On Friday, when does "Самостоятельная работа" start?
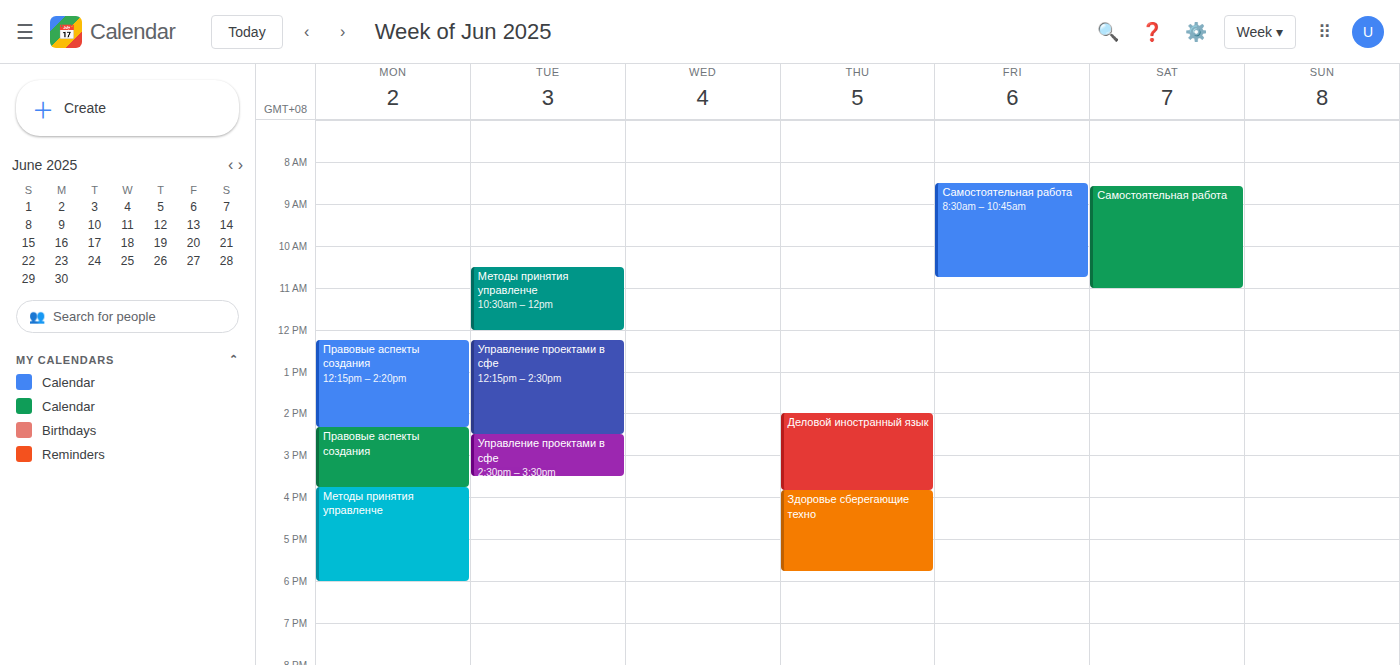
8:30 AM